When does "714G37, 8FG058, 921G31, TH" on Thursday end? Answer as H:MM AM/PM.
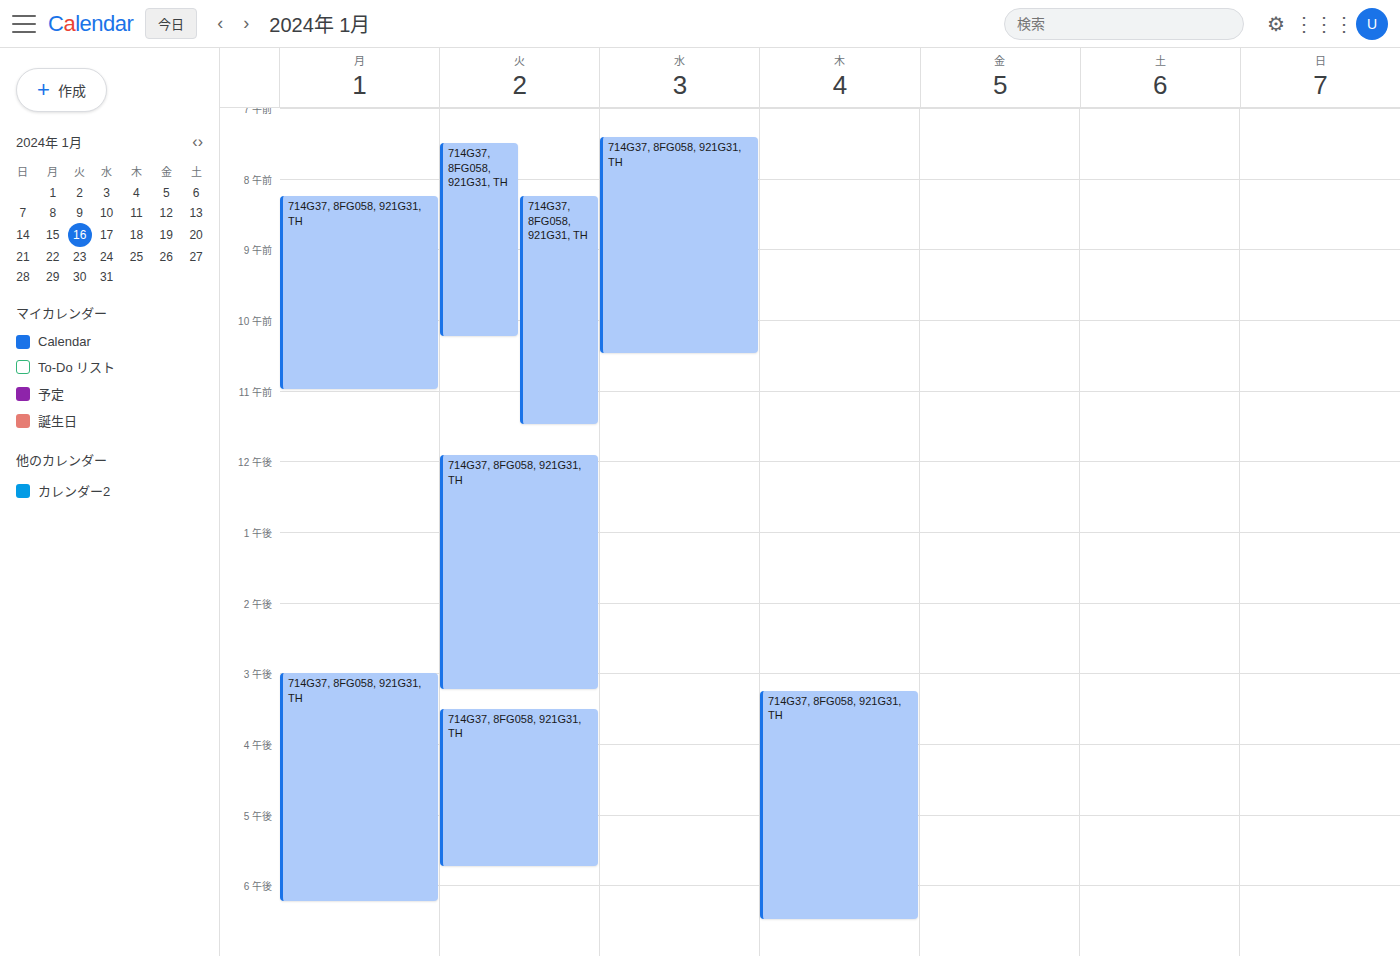
6:30 PM